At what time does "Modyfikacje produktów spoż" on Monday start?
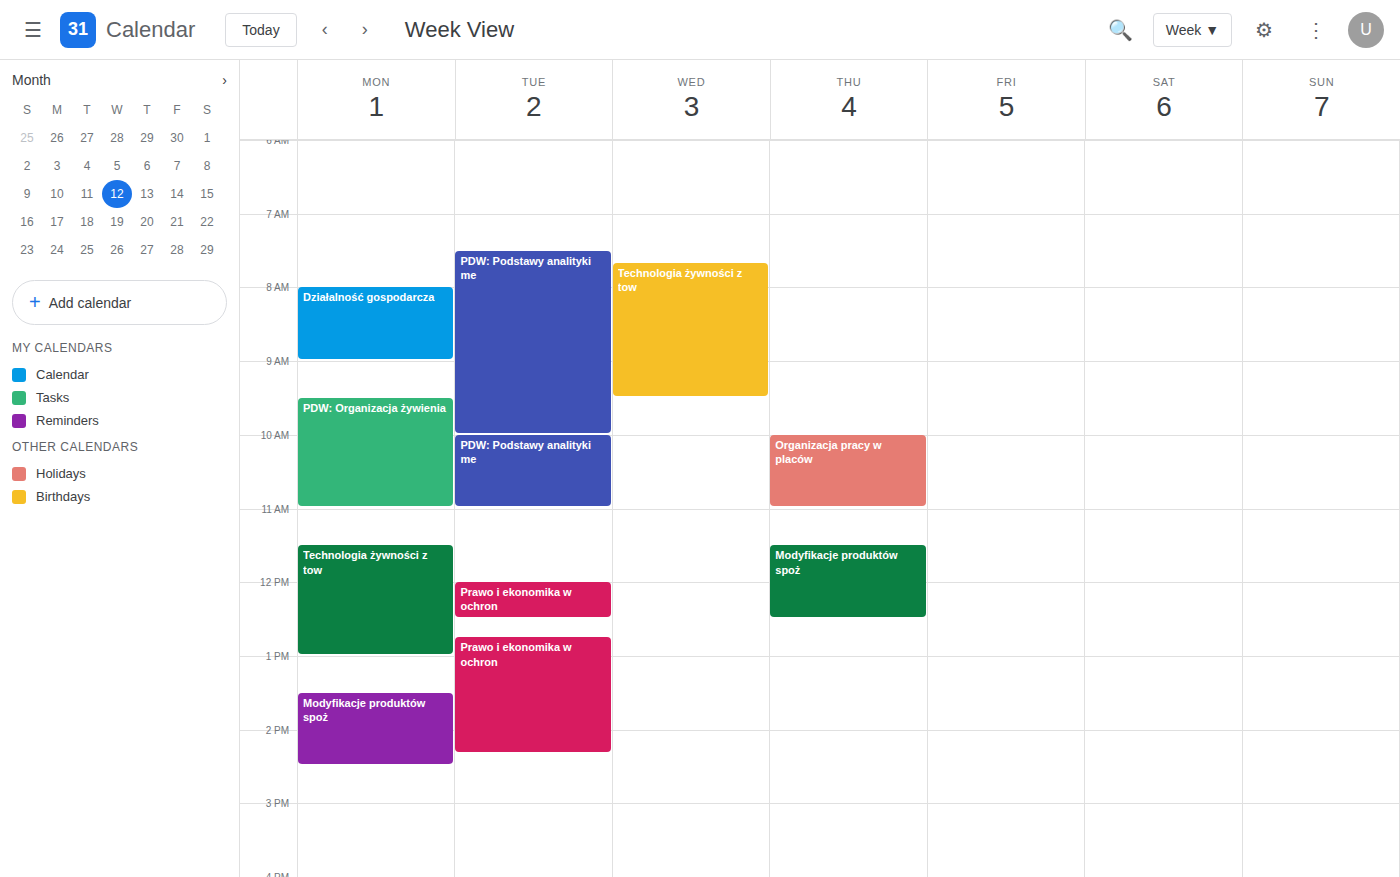
1:30 PM